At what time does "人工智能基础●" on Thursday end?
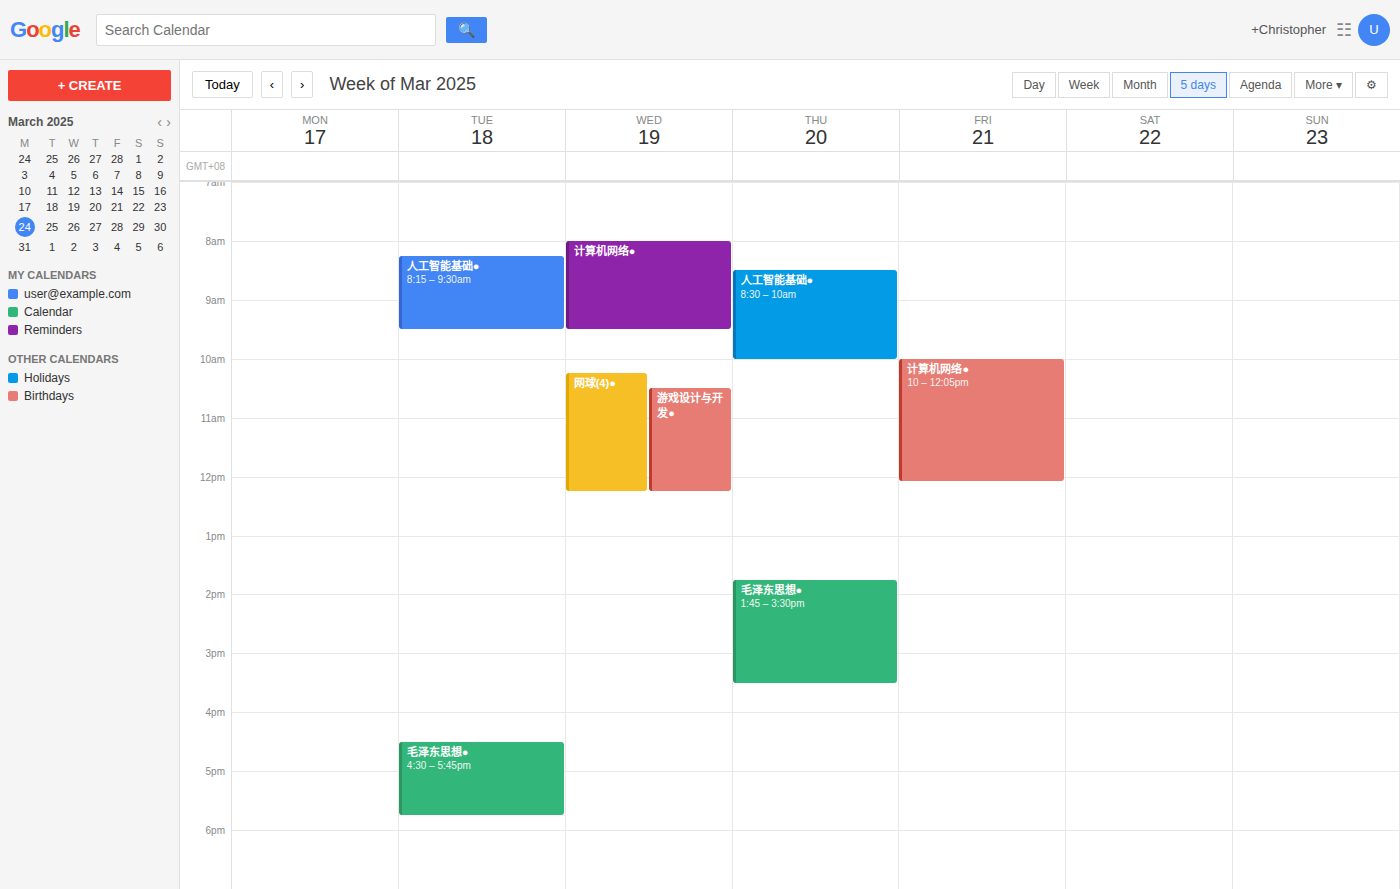
10:00 AM